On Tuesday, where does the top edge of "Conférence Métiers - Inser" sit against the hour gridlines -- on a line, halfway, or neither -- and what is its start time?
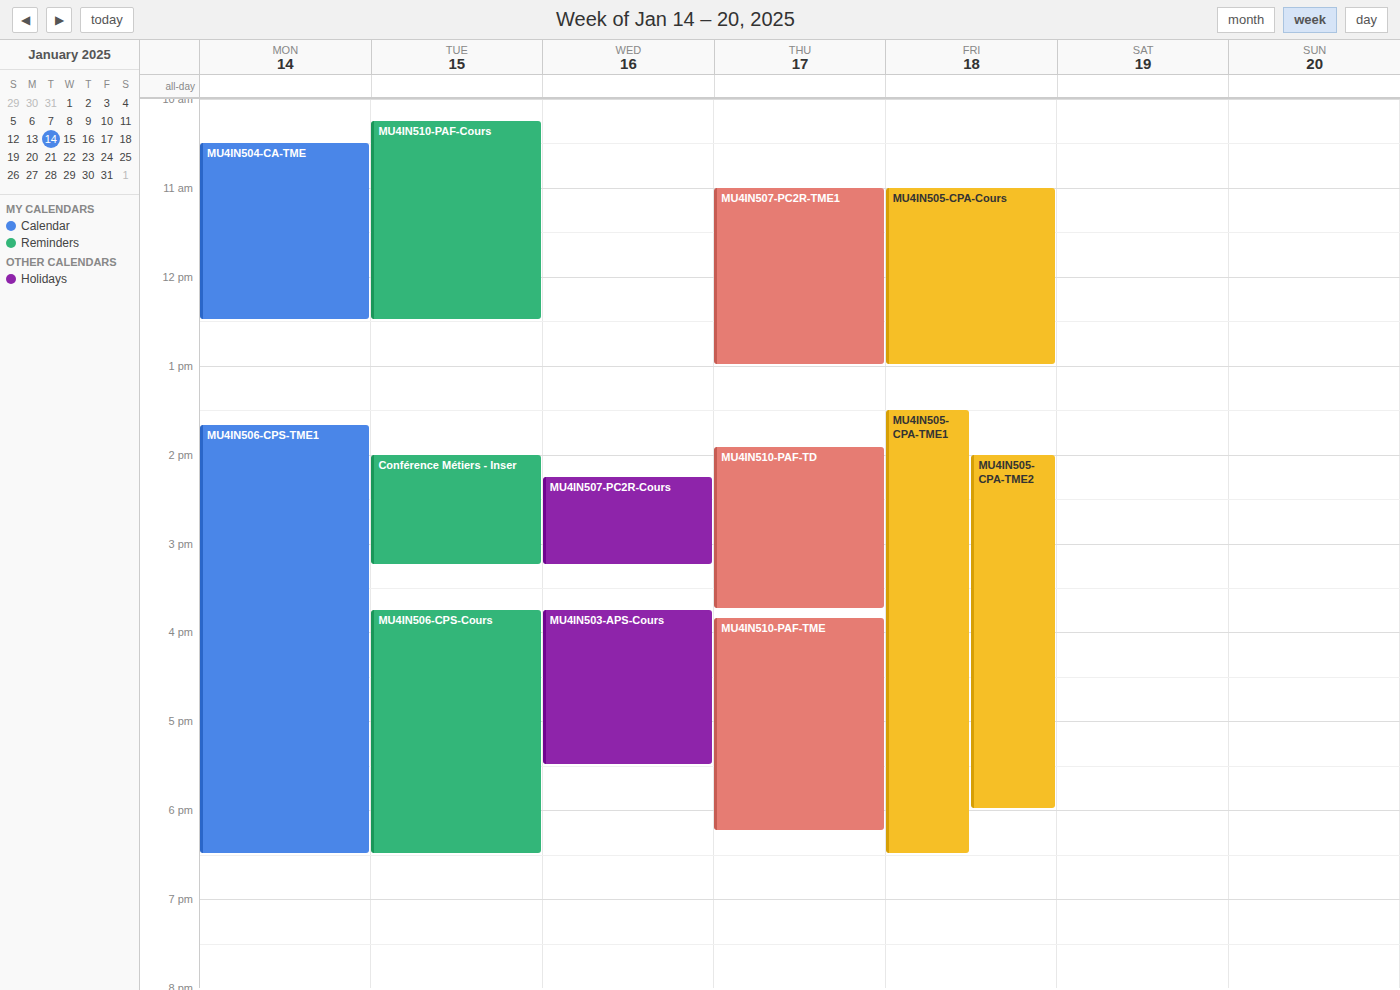
2:00 PM -- exactly on the 2 PM line.